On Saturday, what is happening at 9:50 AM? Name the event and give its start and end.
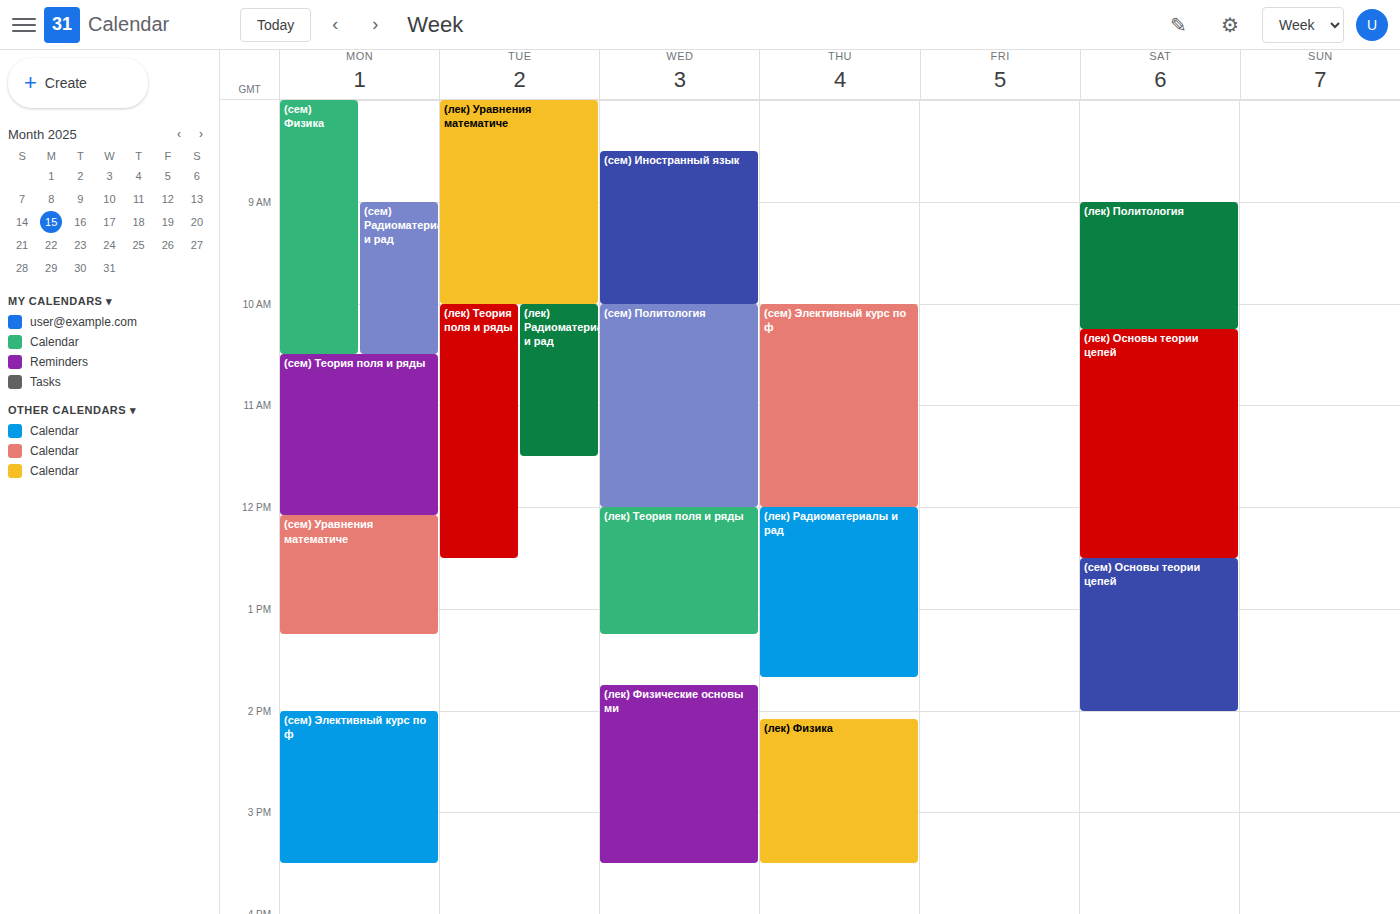
"(лек) Политология", 9:00 AM to 10:15 AM